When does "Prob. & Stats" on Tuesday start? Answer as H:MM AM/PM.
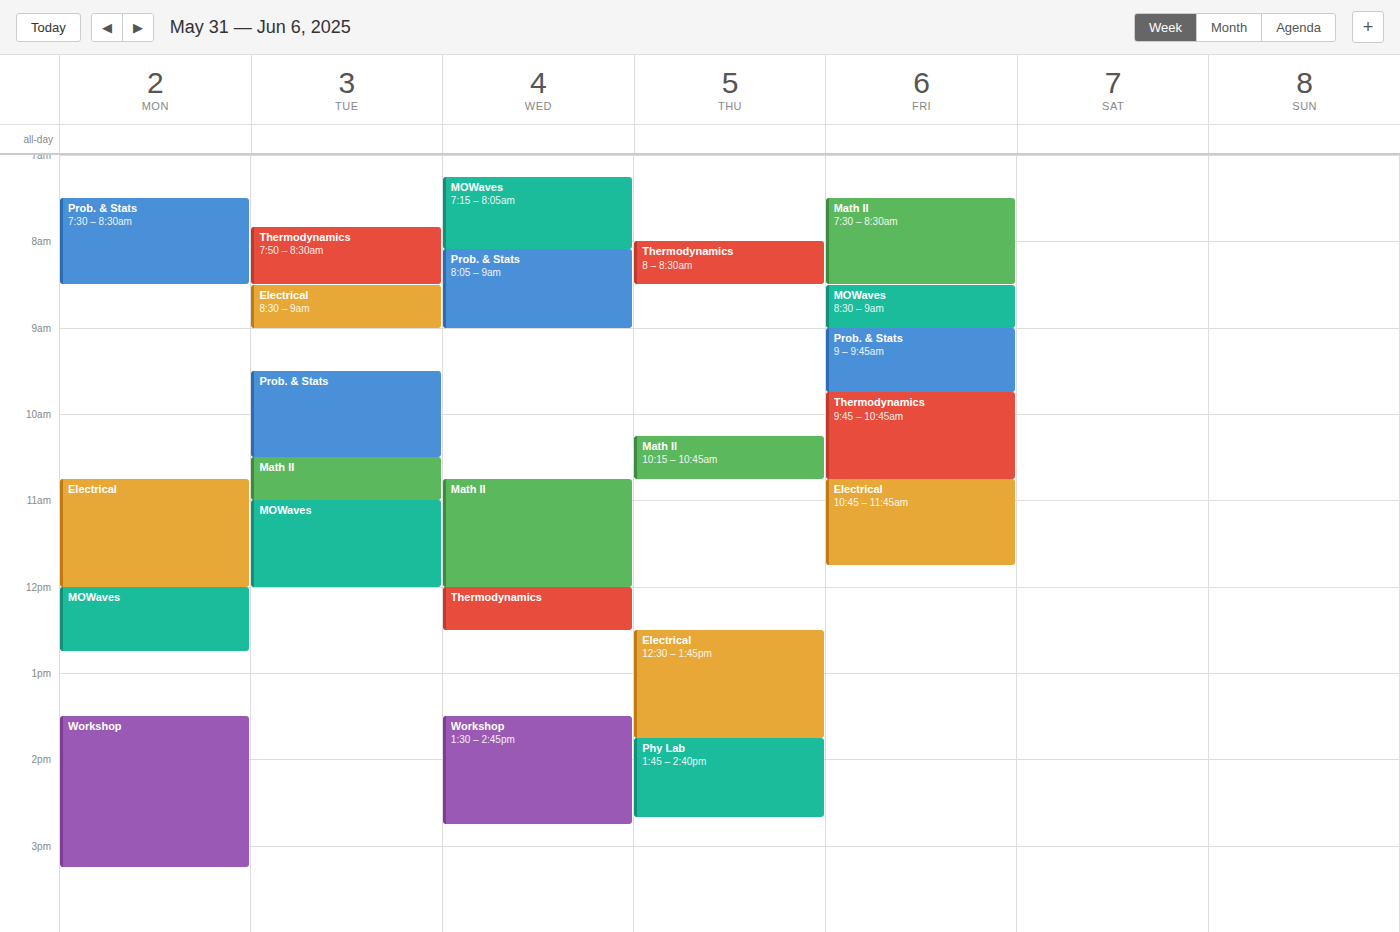
9:30 AM